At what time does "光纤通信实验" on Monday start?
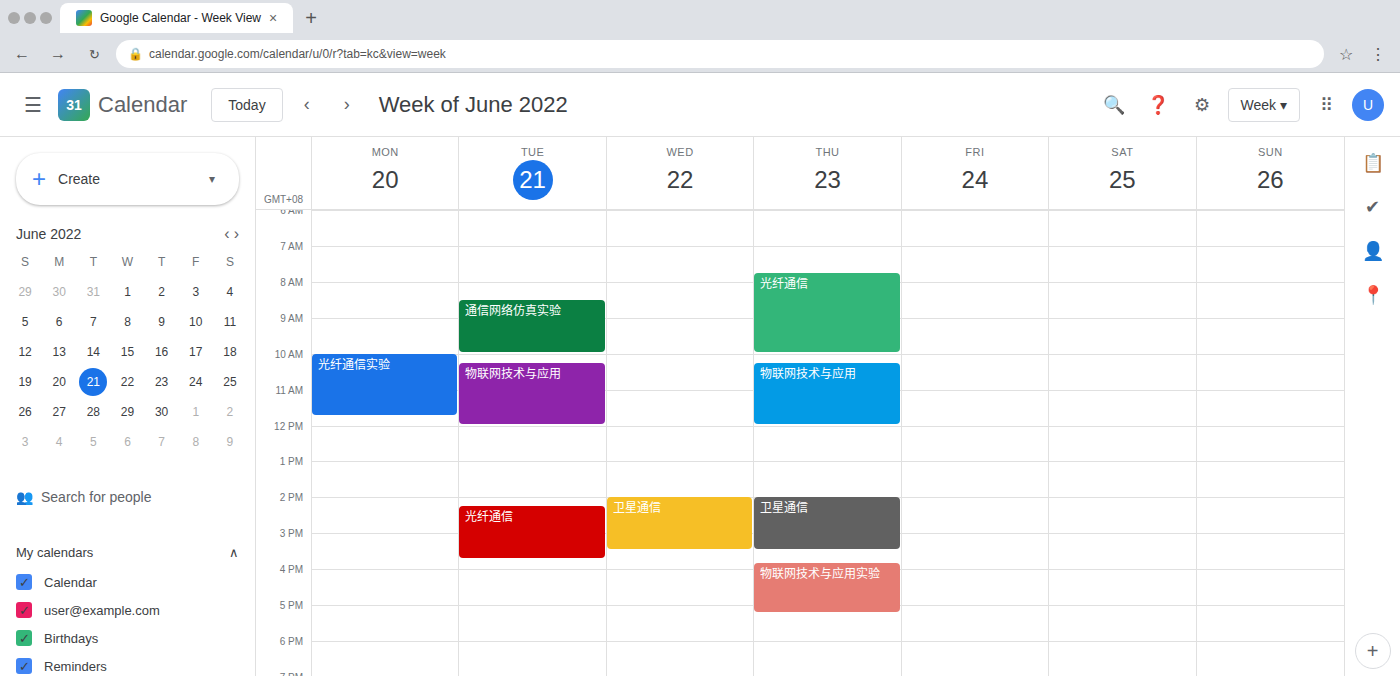
10:00 AM